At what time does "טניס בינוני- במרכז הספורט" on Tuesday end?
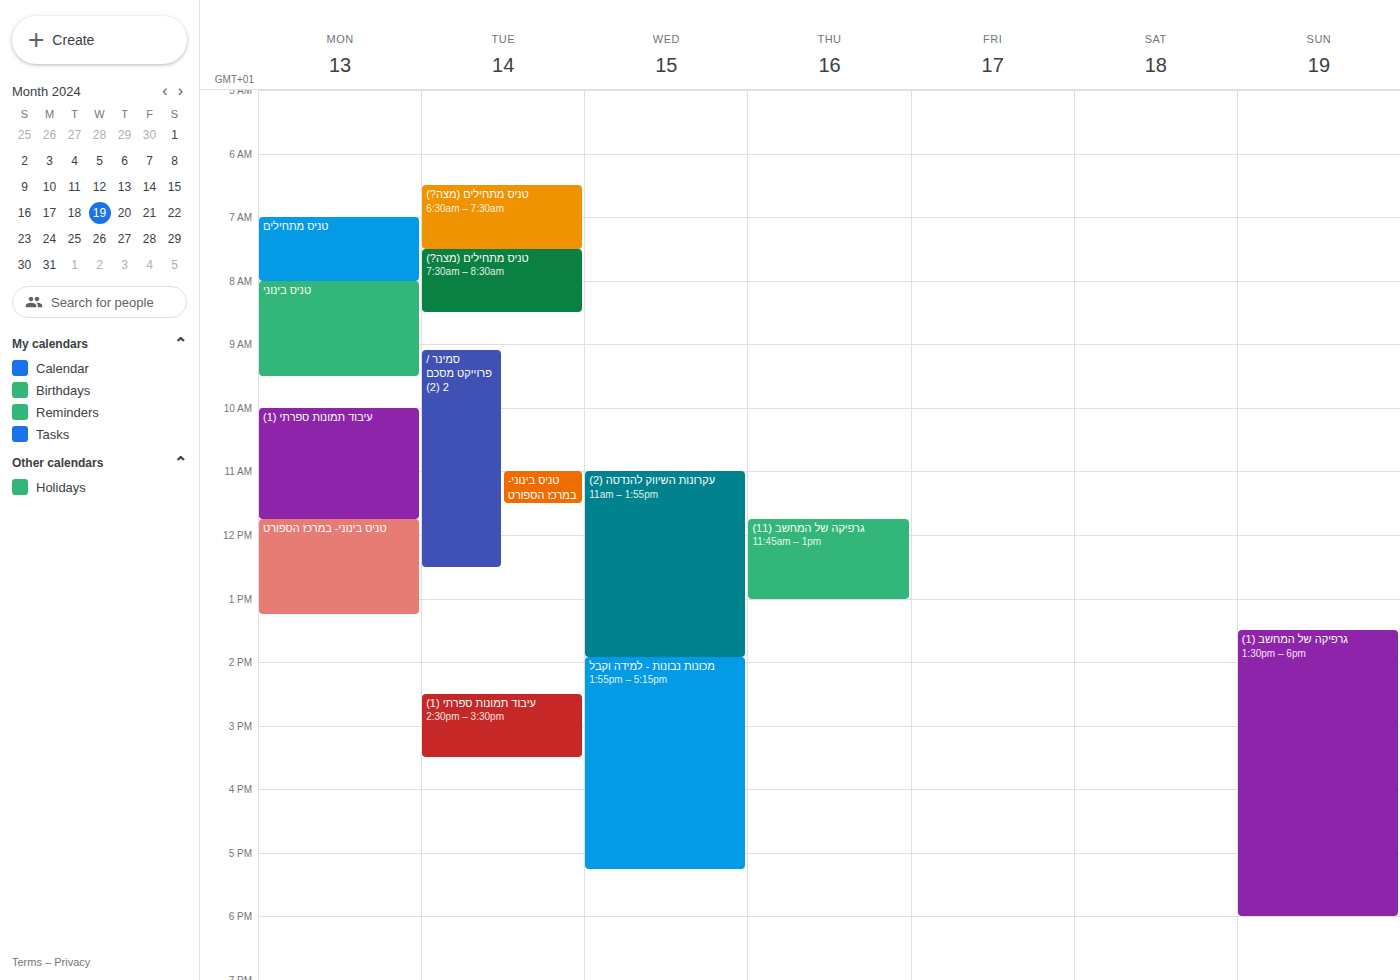
11:30